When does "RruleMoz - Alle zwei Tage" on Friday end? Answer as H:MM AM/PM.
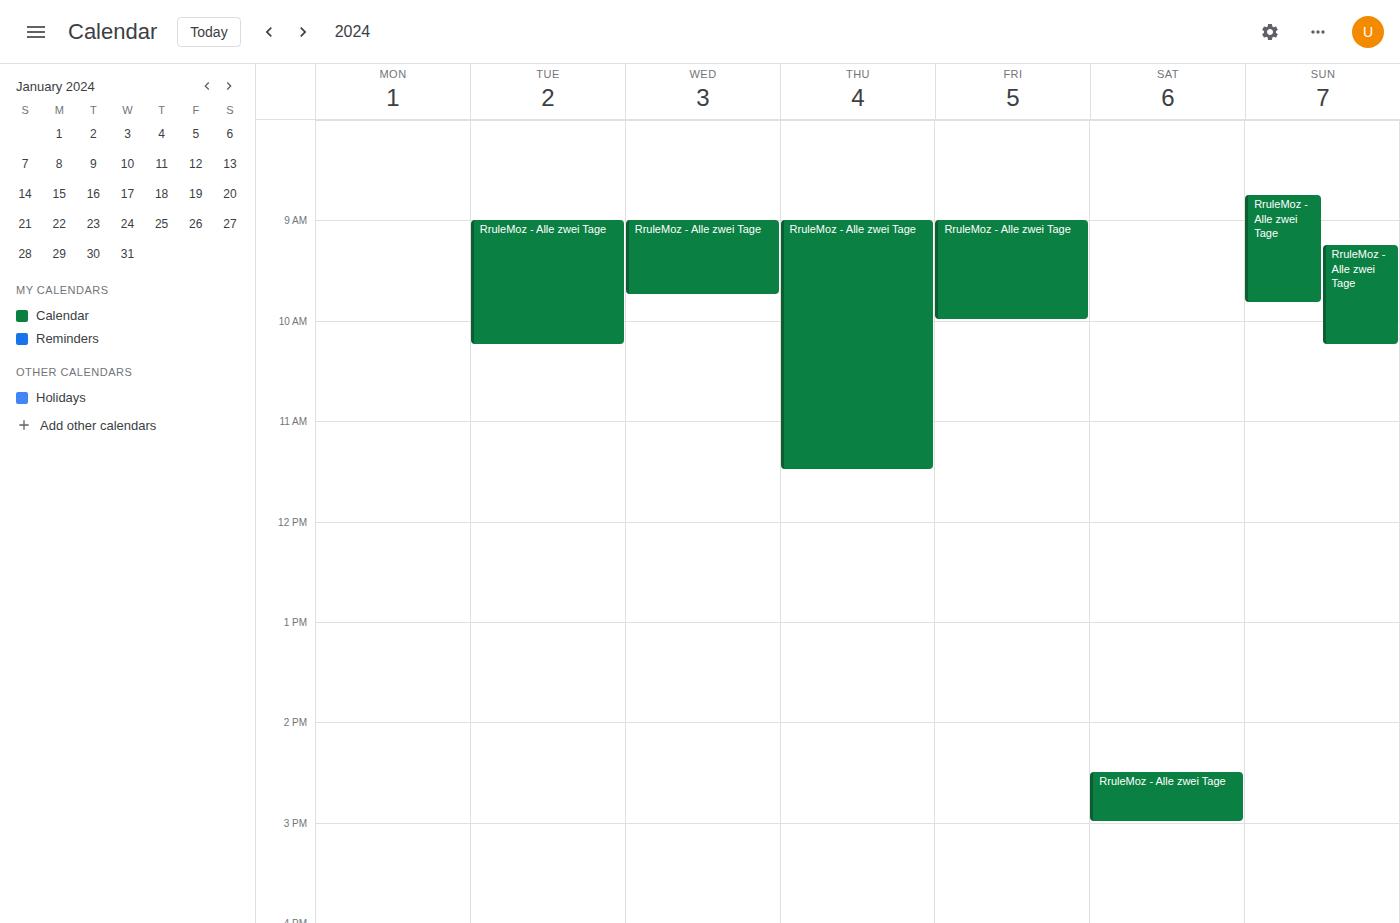
10:00 AM